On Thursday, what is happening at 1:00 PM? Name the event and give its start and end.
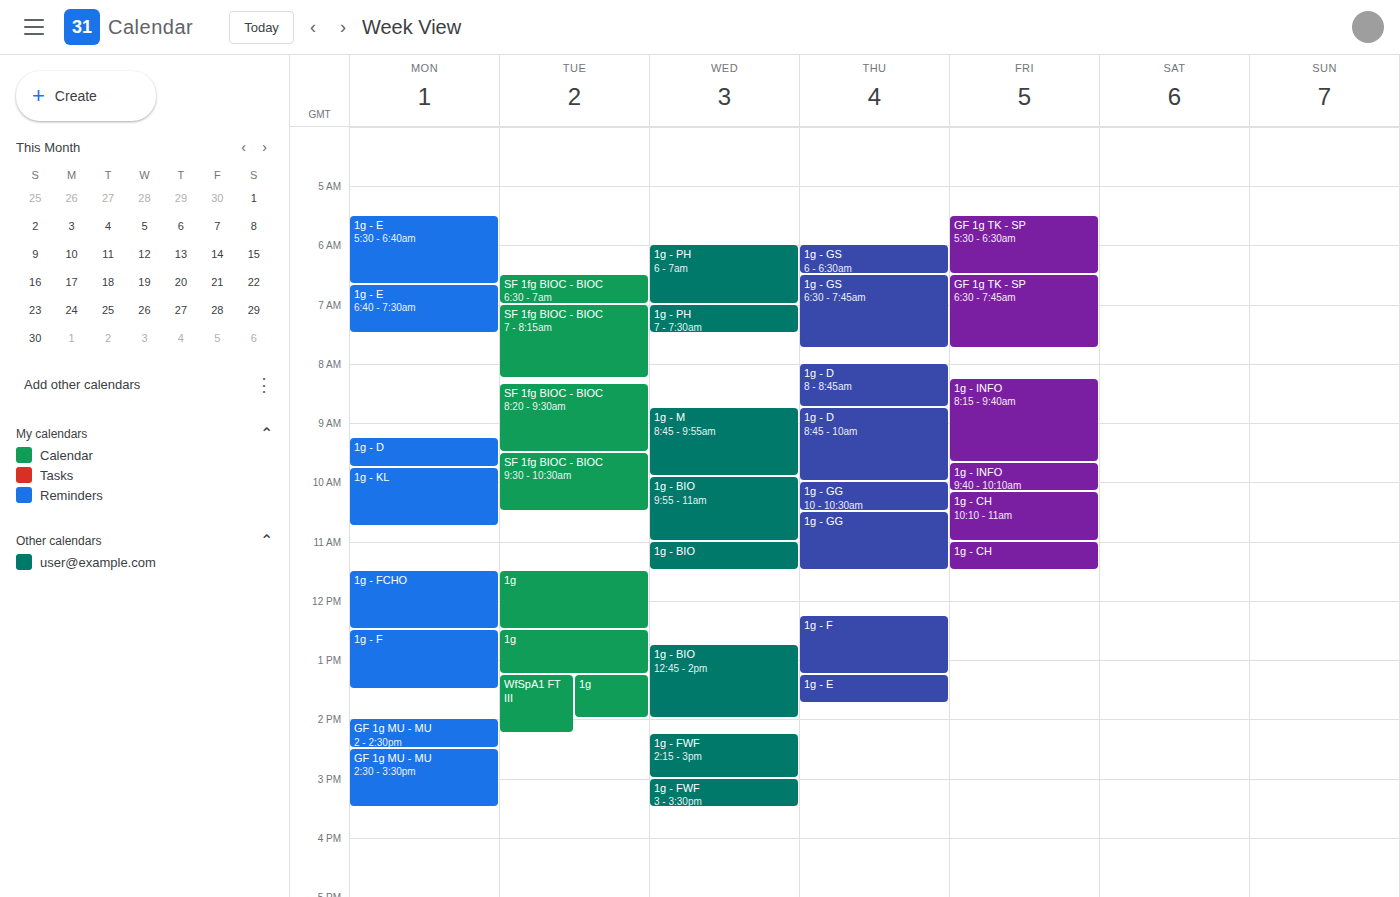
"1g - F", 12:15 PM to 1:15 PM